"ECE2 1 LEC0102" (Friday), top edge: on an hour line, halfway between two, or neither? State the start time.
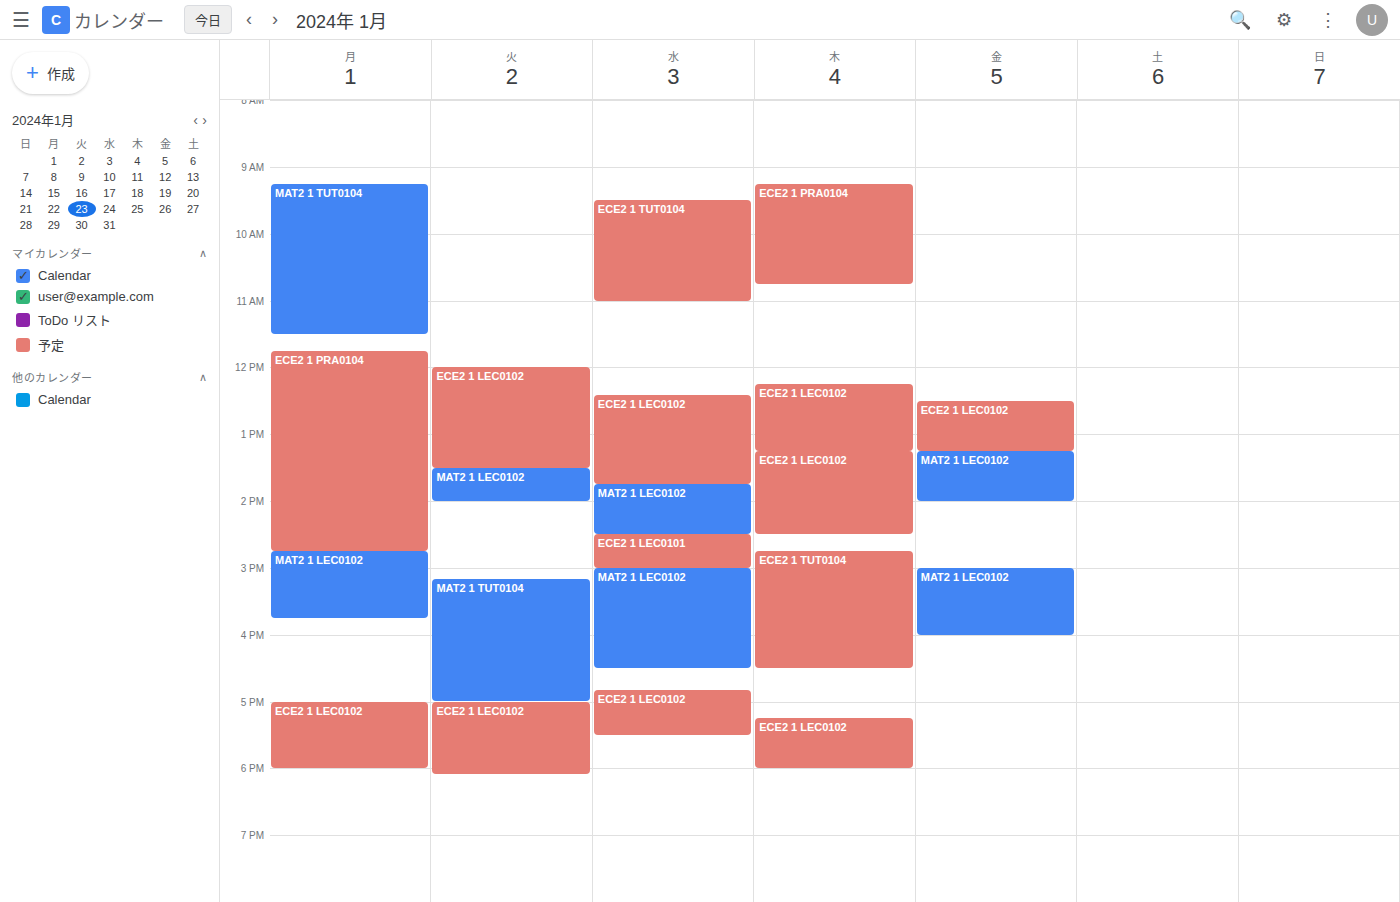
12:30 PM -- halfway between the 12 PM and 1 PM lines.